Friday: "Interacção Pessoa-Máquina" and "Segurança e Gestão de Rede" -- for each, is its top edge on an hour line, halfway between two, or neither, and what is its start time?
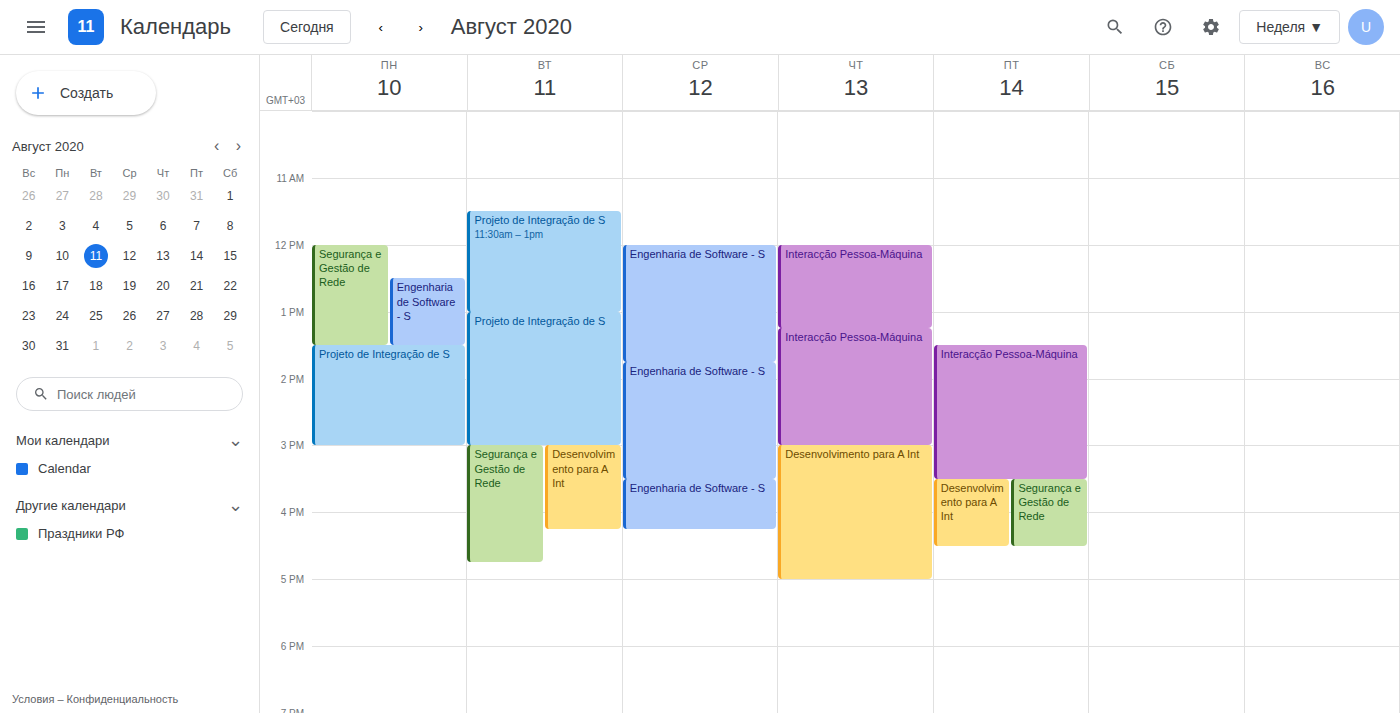
"Interacção Pessoa-Máquina": 1:30 PM, halfway between the 1 PM and 2 PM lines. "Segurança e Gestão de Rede": 3:30 PM, halfway between the 3 PM and 4 PM lines.